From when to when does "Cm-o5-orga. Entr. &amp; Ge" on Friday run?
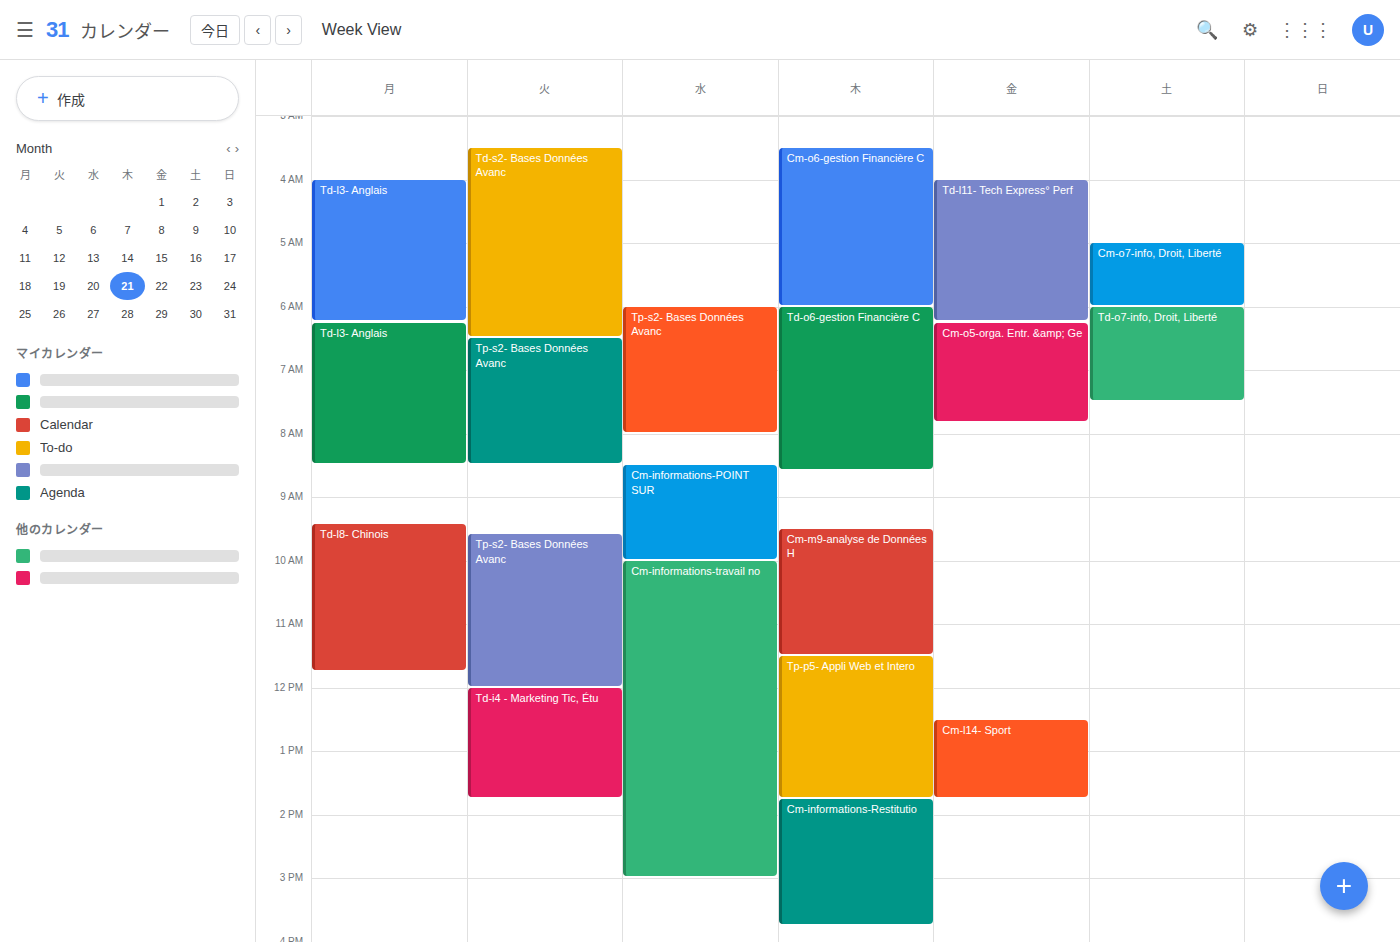
6:15 AM to 7:50 AM